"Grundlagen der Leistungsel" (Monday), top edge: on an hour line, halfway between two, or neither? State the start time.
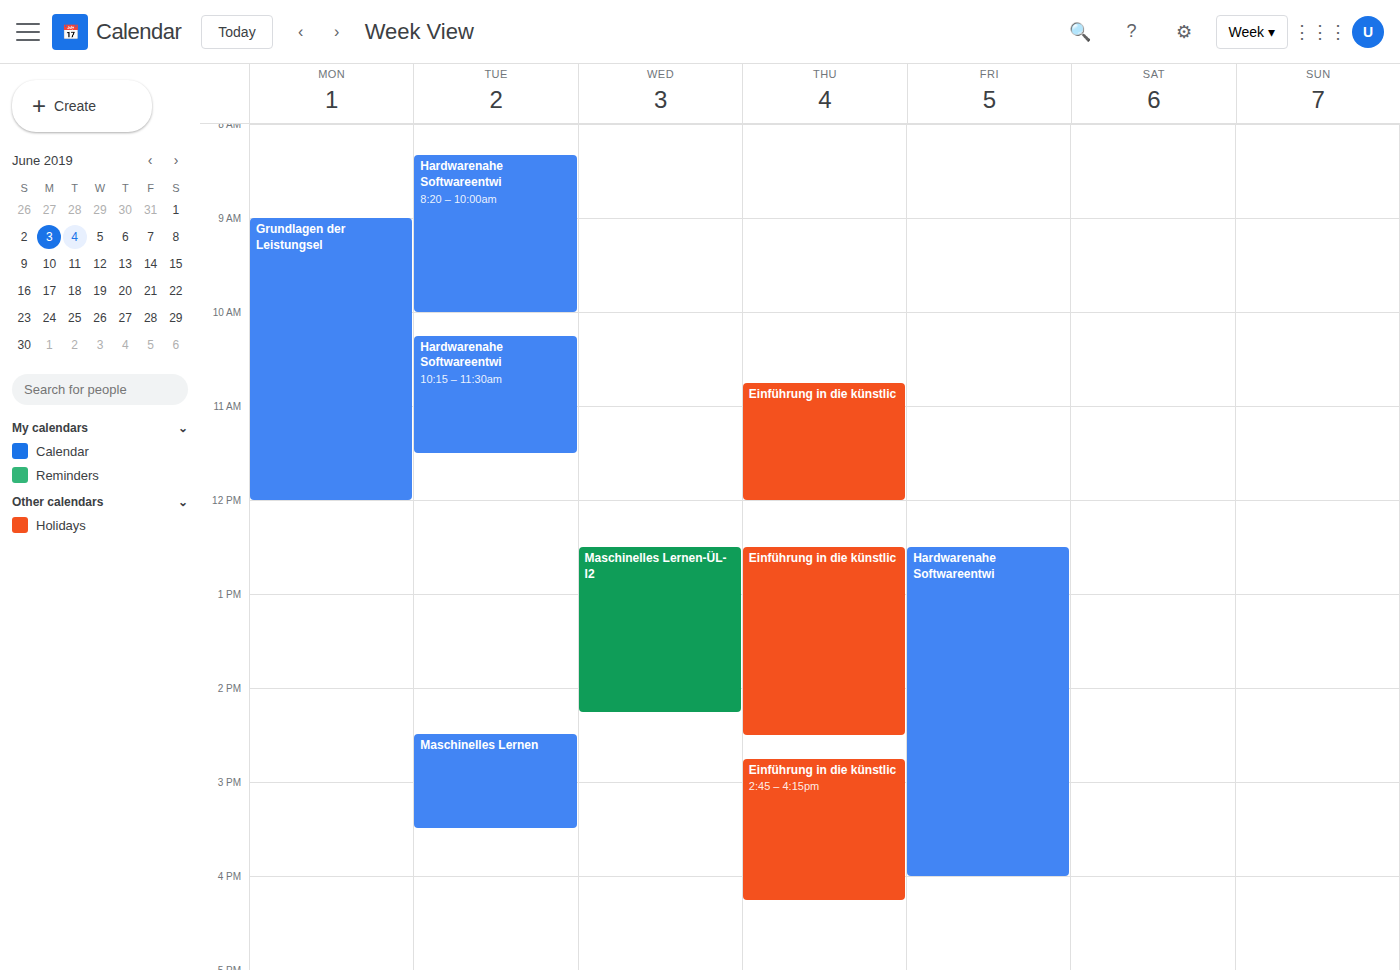
9:00 AM -- exactly on the 9 AM line.